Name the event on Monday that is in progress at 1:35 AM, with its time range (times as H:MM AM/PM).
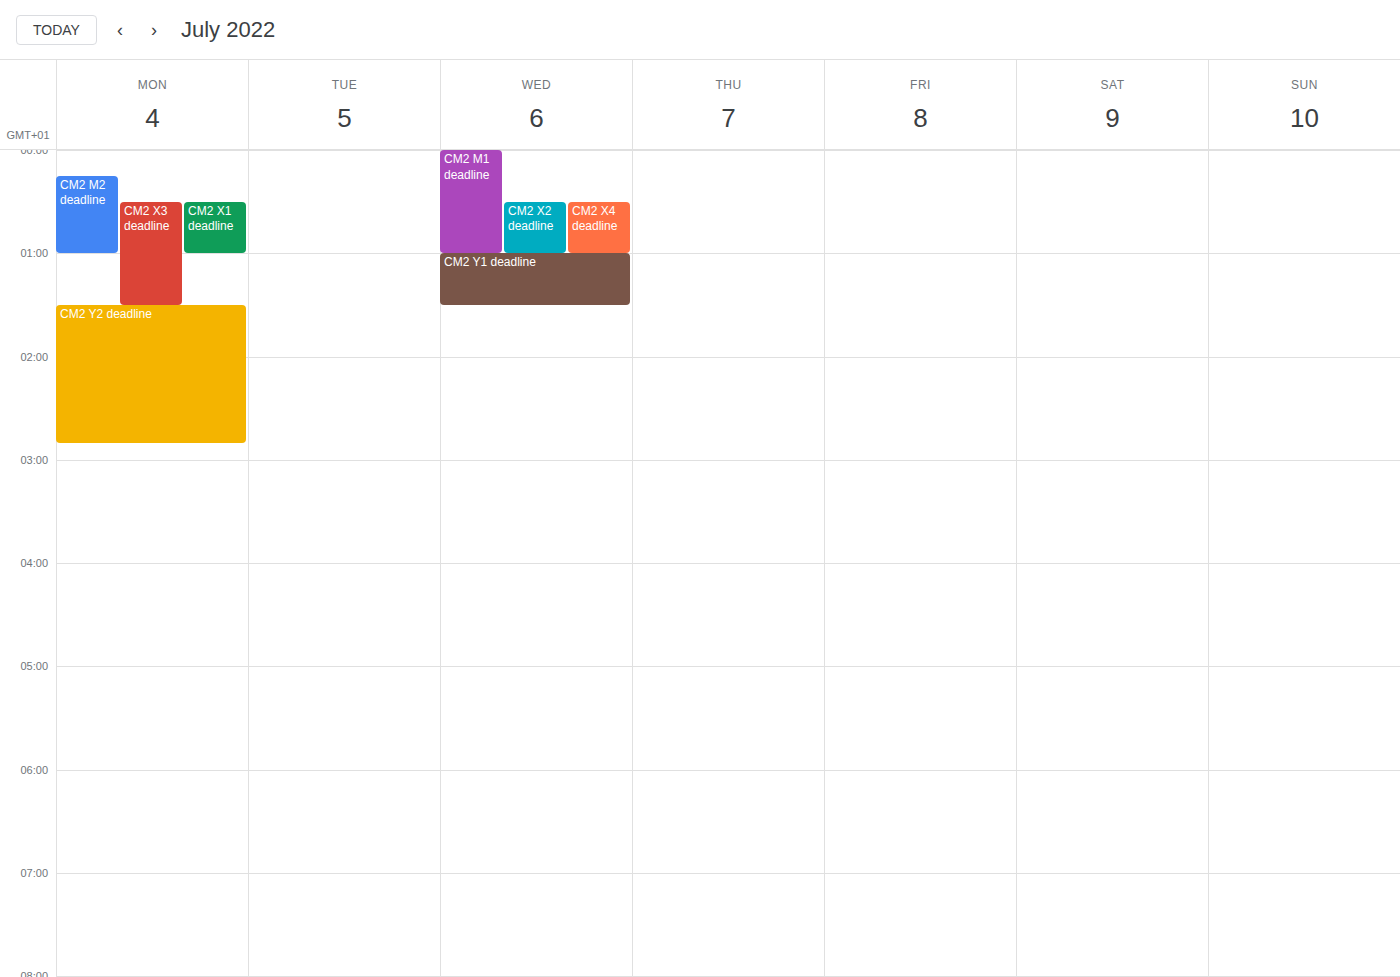
"CM2 Y2 deadline", 1:30 AM to 2:50 AM